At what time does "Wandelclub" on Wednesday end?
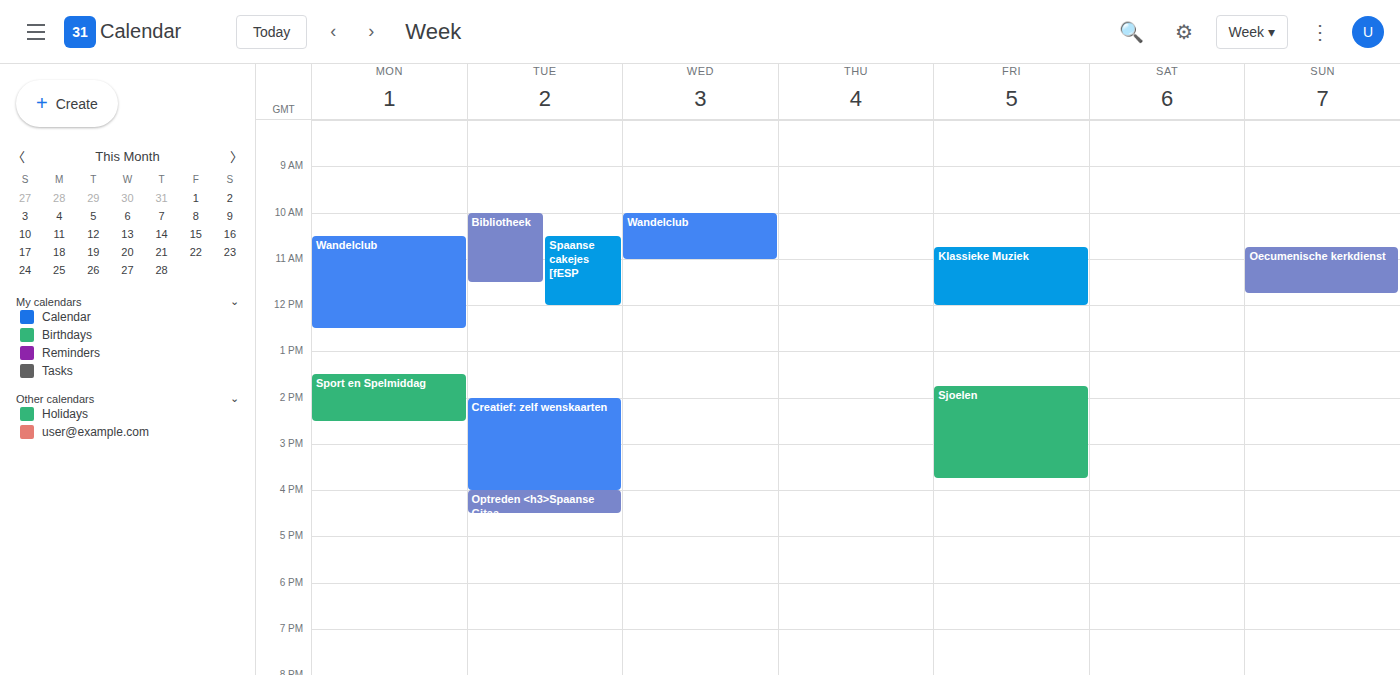
11:00 AM